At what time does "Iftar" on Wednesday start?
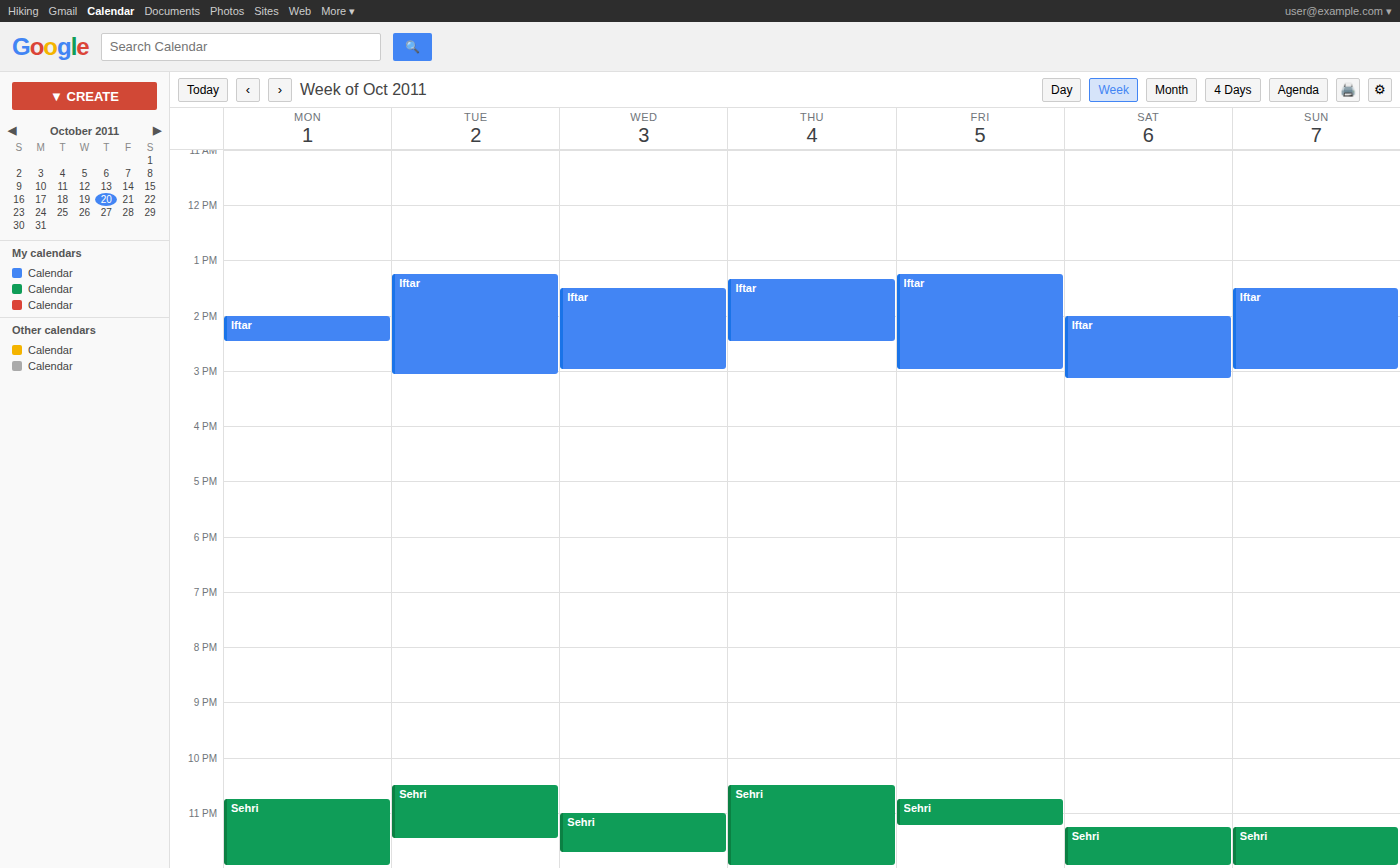
13:30